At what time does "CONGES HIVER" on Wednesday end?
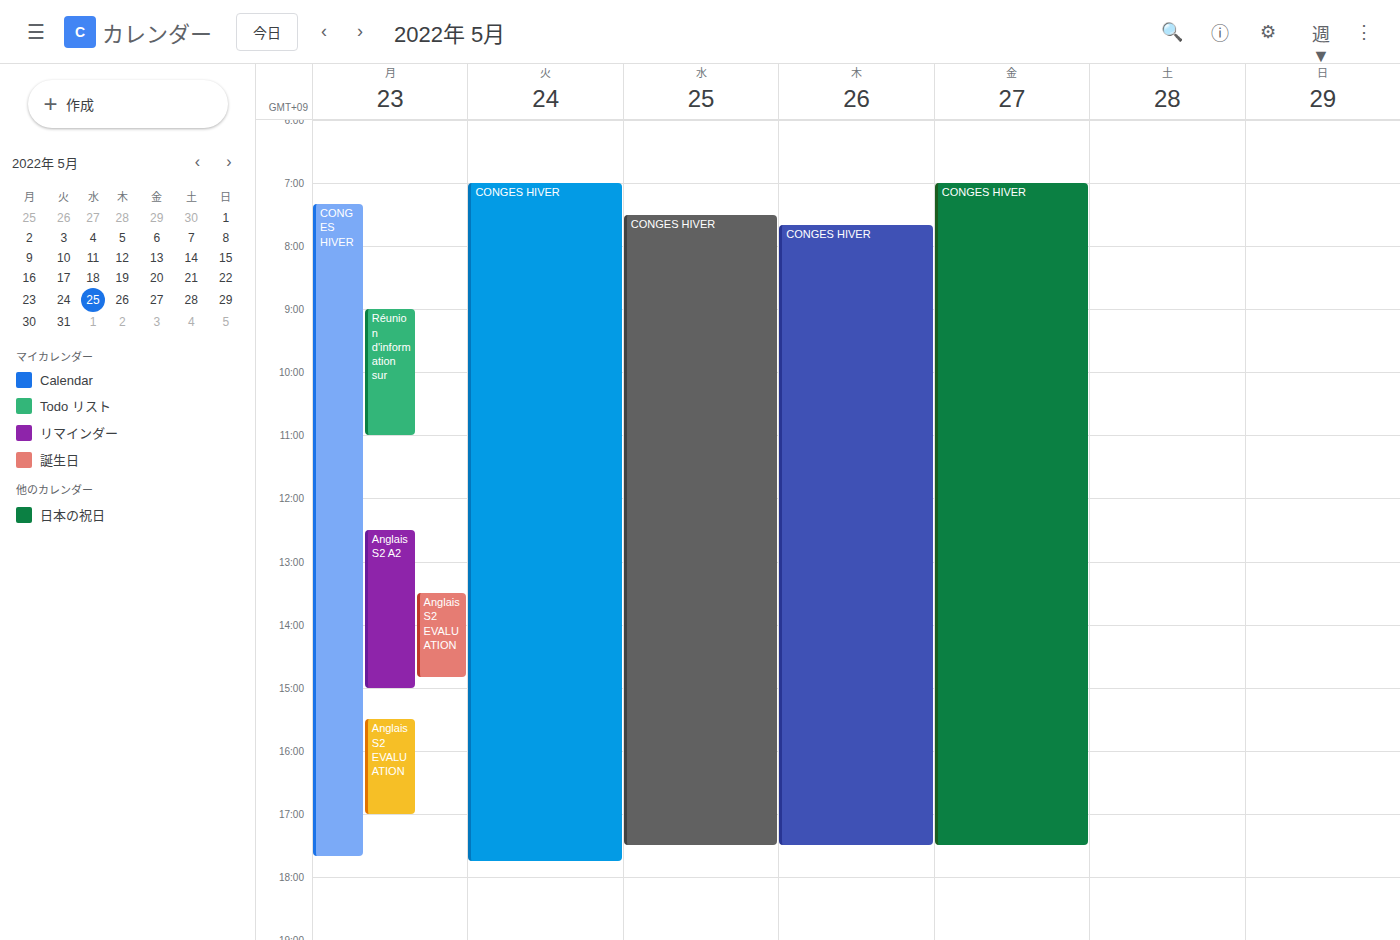
17:30